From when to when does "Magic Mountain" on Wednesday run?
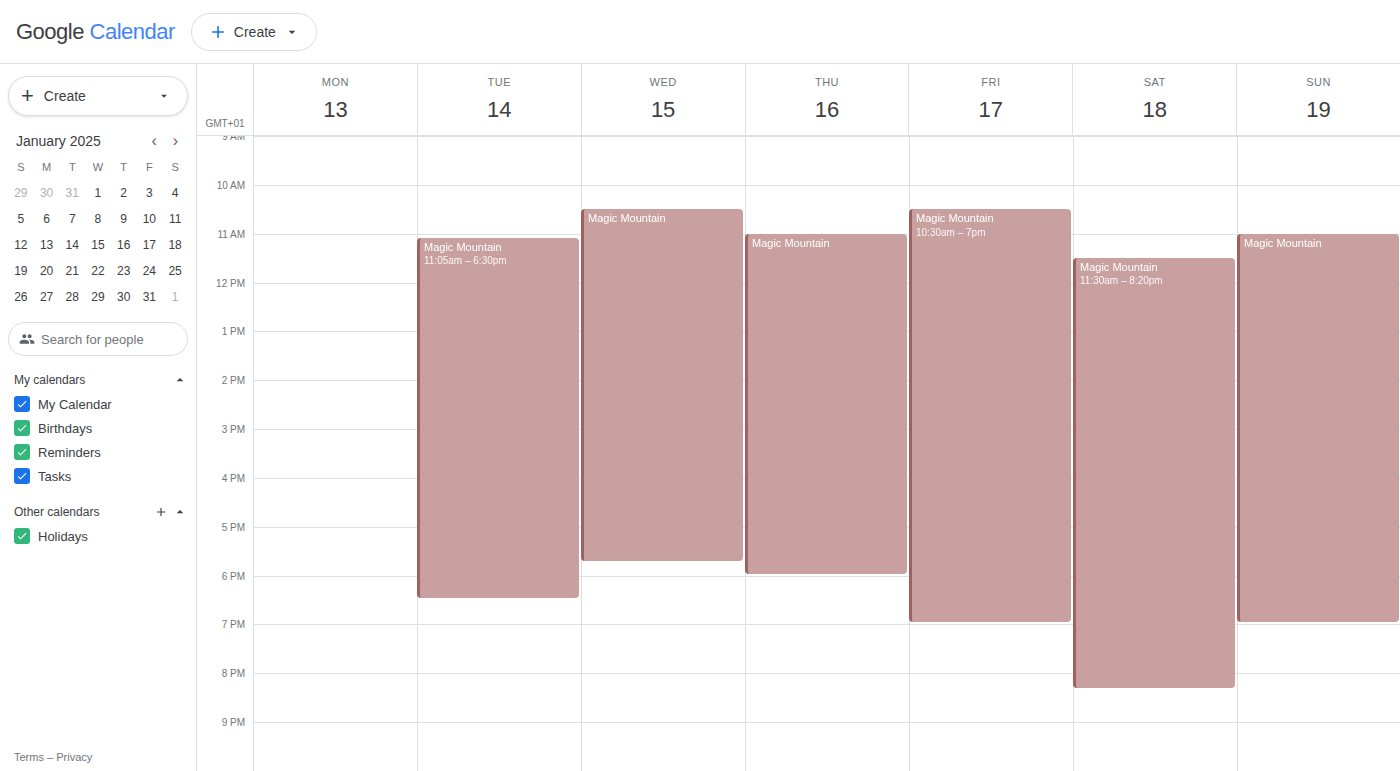
10:30 AM to 5:45 PM